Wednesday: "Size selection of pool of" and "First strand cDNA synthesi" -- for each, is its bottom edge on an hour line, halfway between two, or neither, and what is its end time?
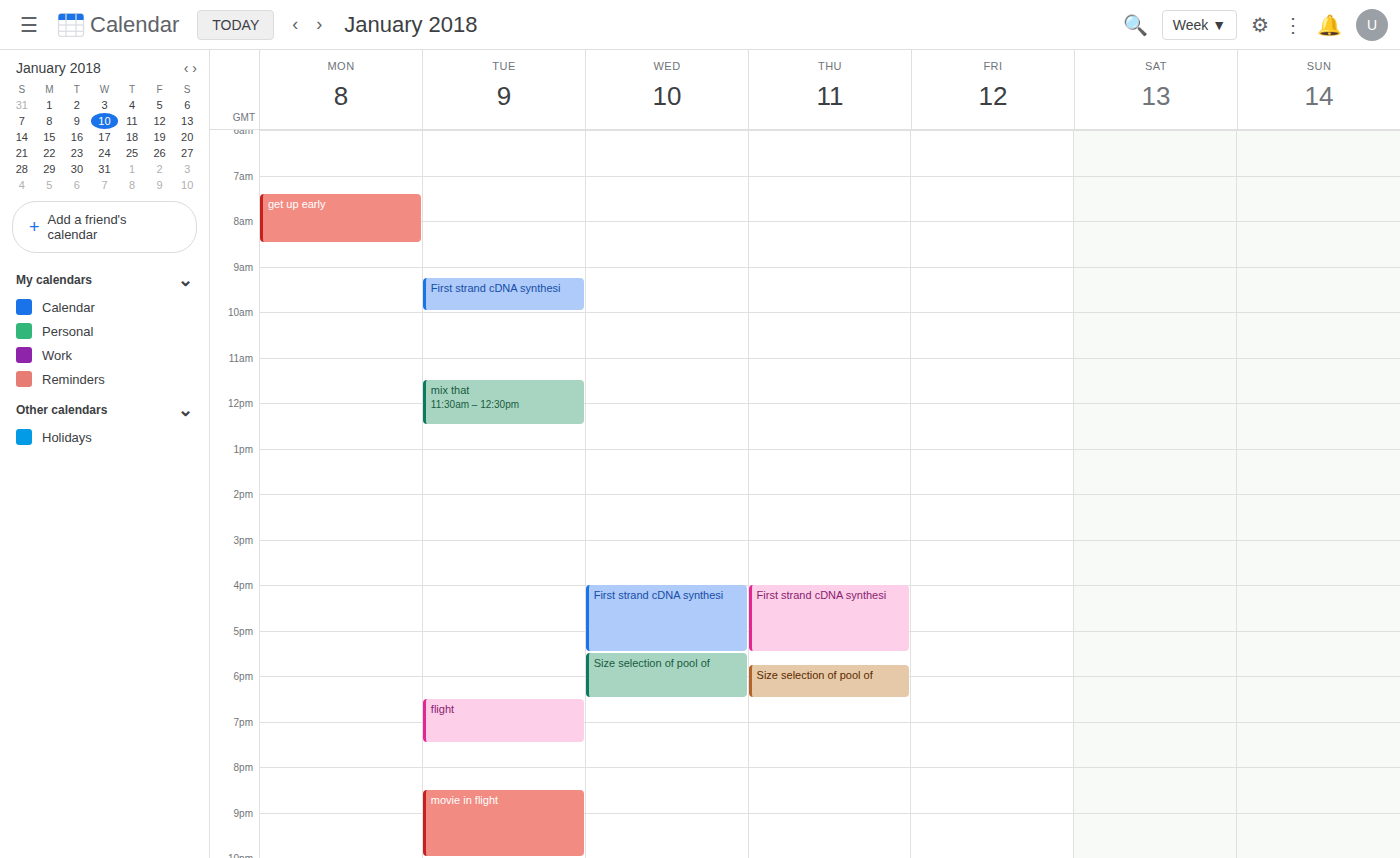
"Size selection of pool of": 6:30 PM, halfway between the 6 PM and 7 PM lines. "First strand cDNA synthesi": 5:30 PM, halfway between the 5 PM and 6 PM lines.